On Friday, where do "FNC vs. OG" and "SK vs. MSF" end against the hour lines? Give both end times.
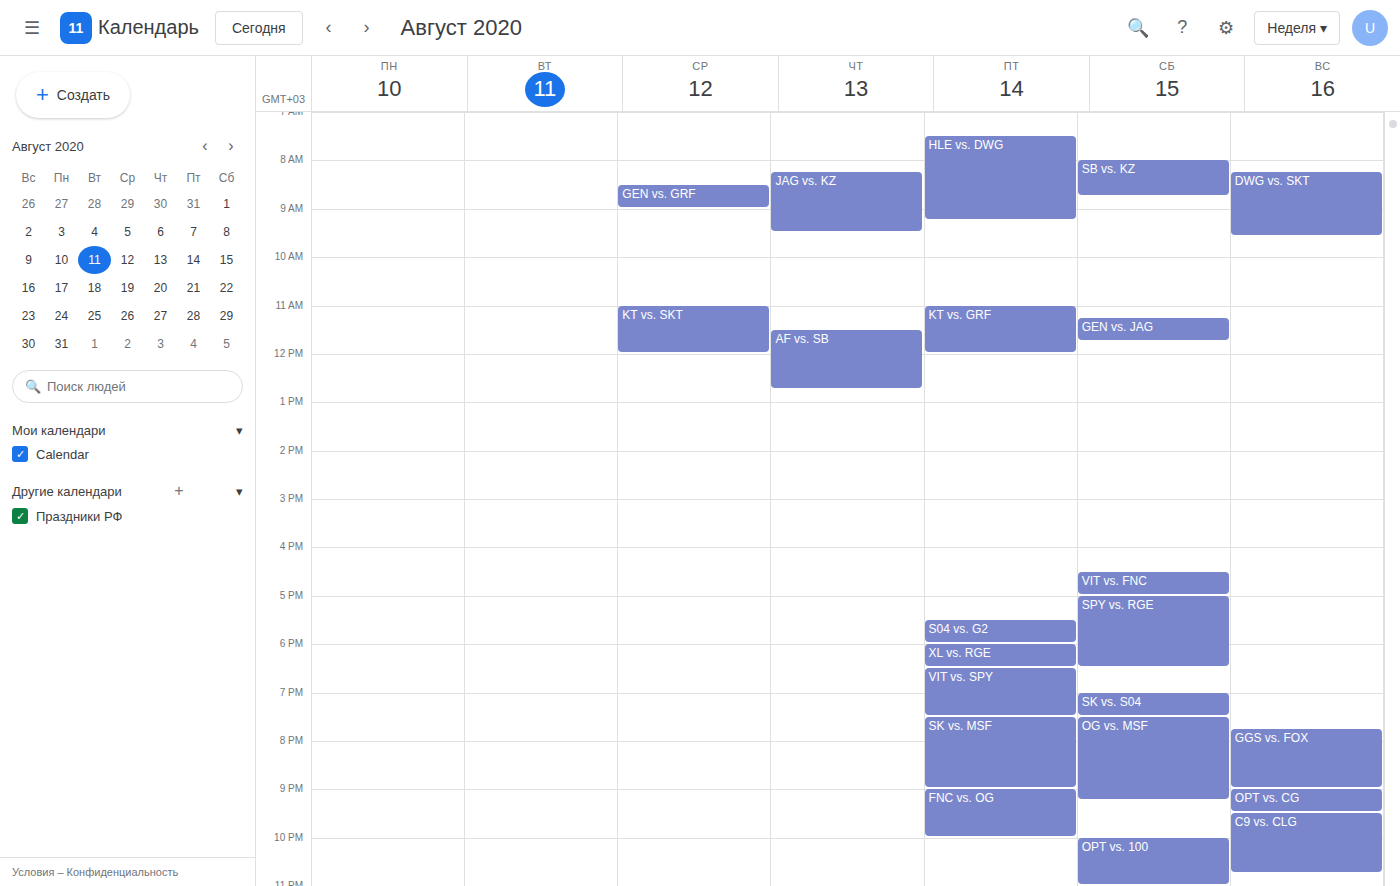
"FNC vs. OG": 10:00 PM, exactly on the 10 PM line. "SK vs. MSF": 9:00 PM, exactly on the 9 PM line.